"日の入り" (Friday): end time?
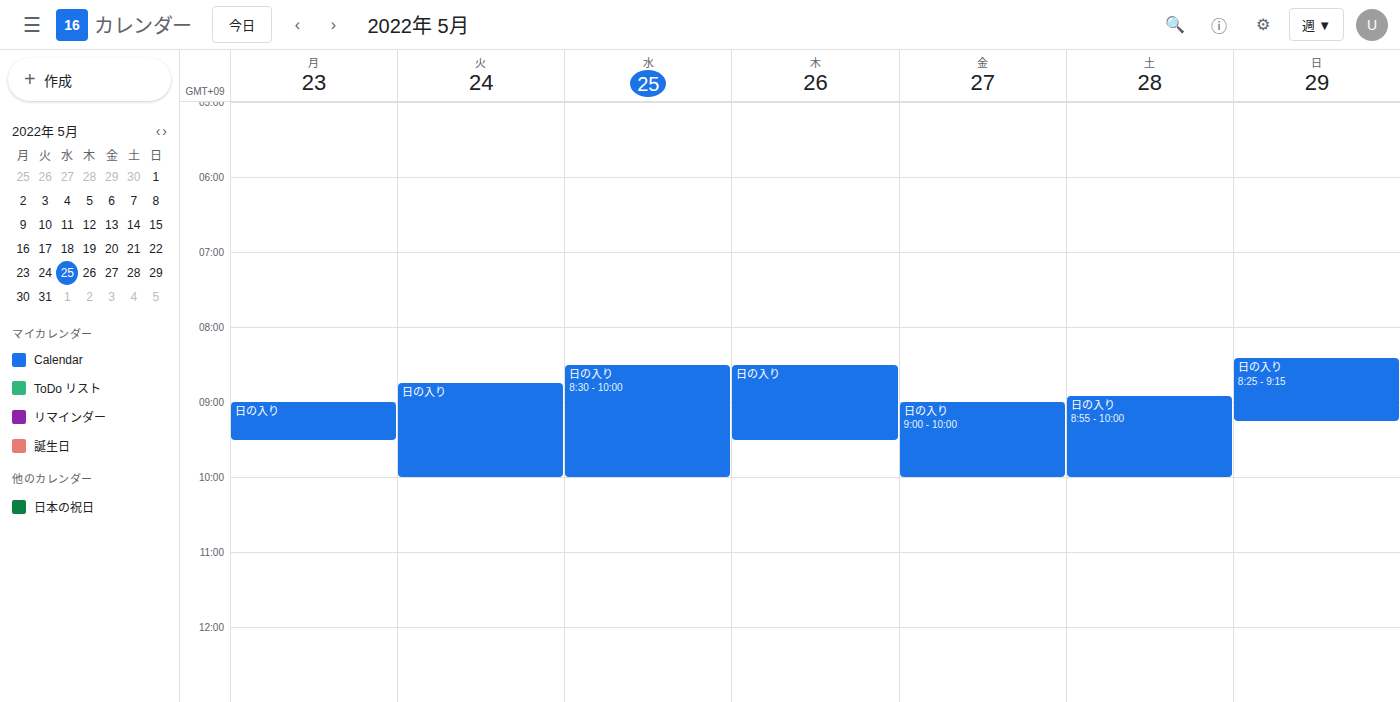
10:00 AM